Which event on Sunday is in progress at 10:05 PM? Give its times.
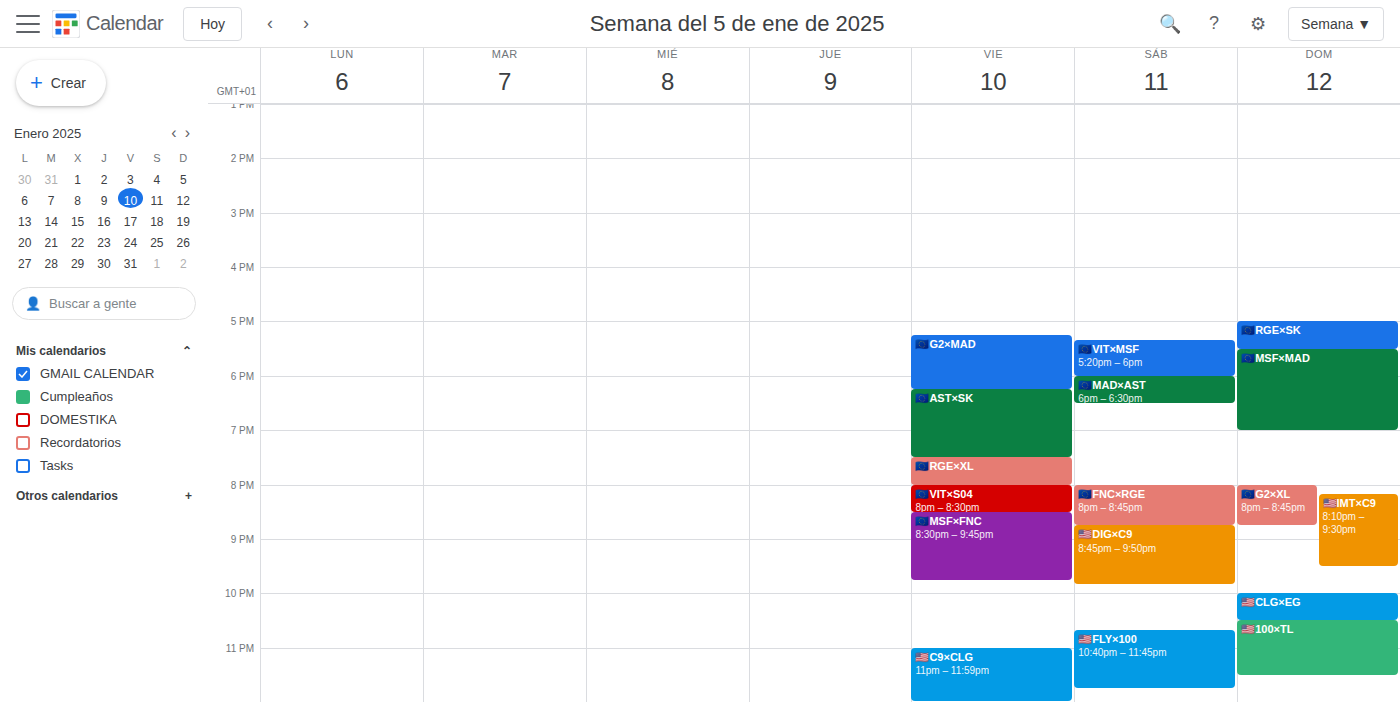
"🇺🇸CLG×EG", 10:00 PM to 10:30 PM